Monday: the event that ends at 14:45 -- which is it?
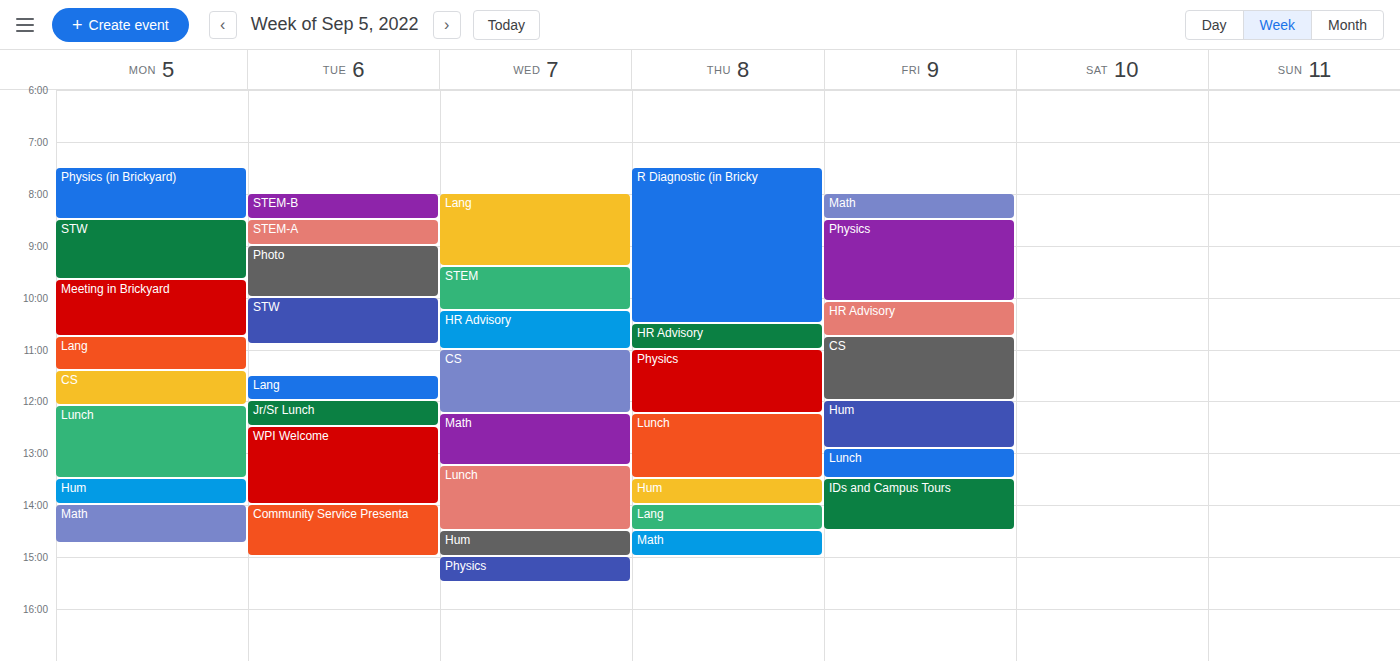
"Math"